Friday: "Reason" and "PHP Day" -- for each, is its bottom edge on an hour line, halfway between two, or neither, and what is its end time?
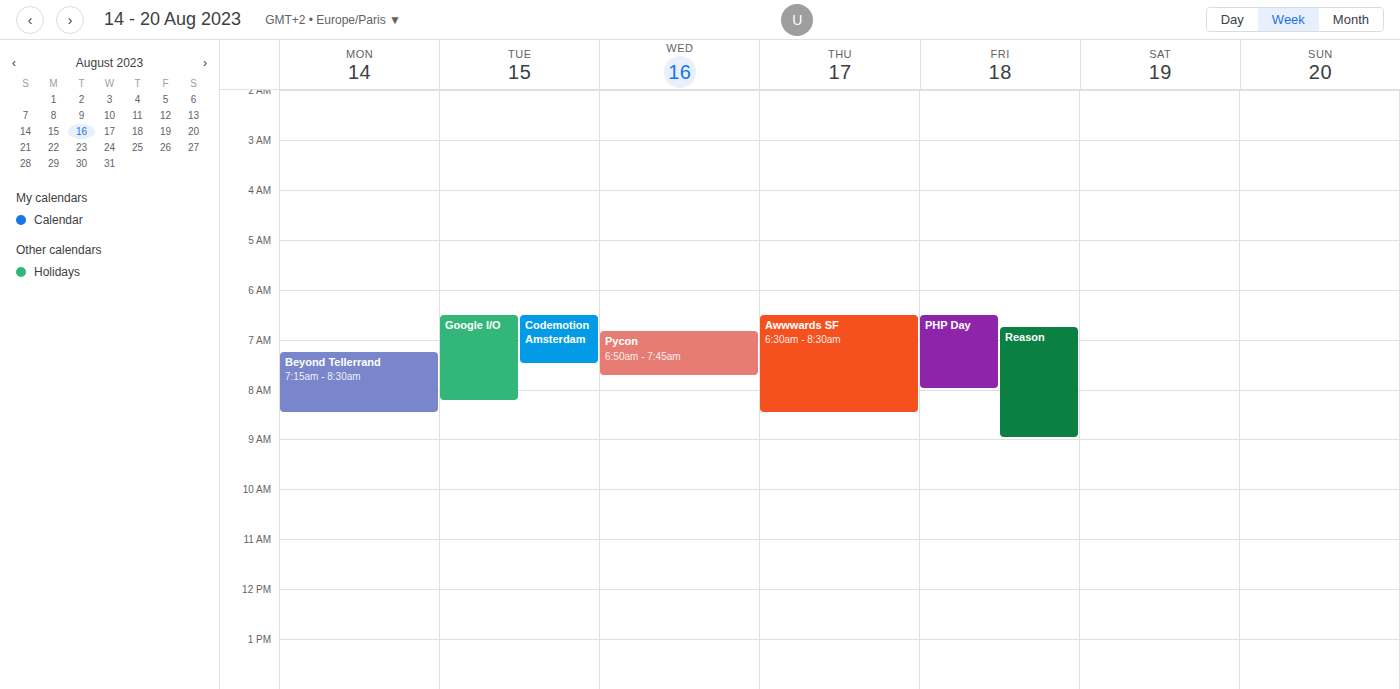
"Reason": 09:00, exactly on the 09:00 line. "PHP Day": 08:00, exactly on the 08:00 line.